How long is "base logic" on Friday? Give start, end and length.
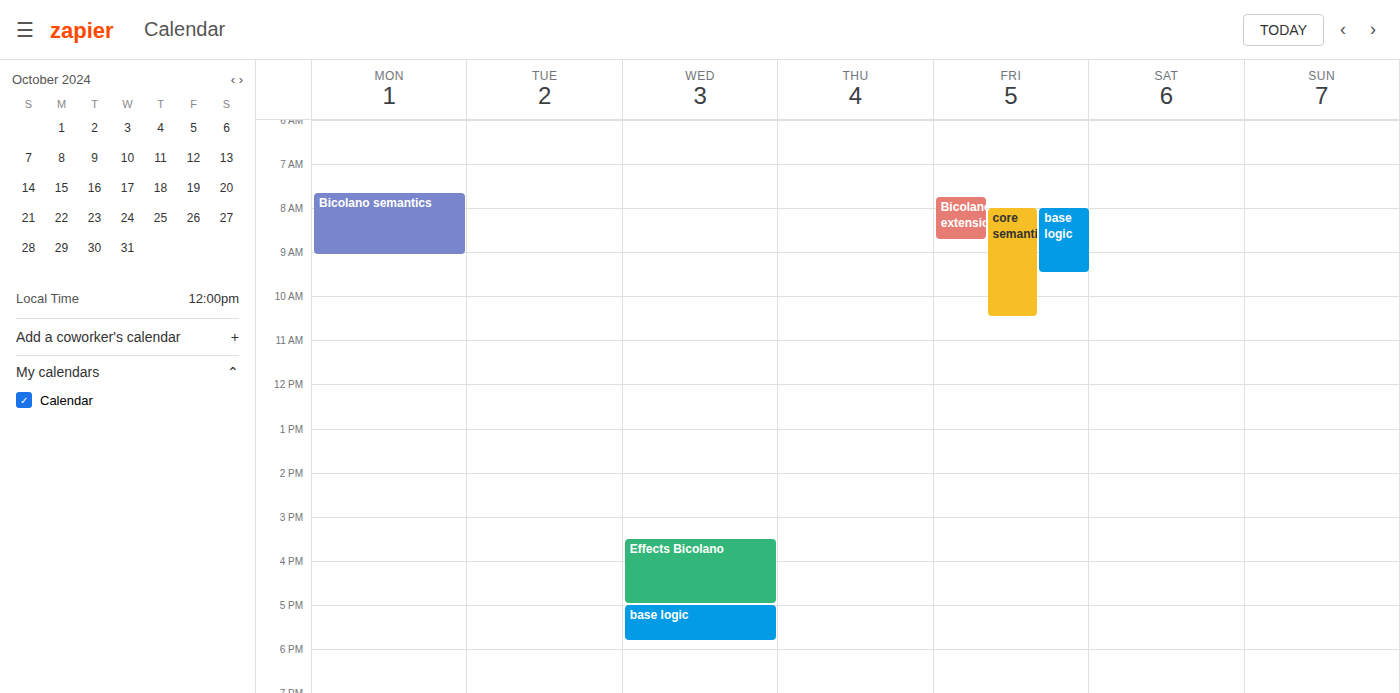
8:00 AM to 9:30 AM, 1 hour 30 minutes